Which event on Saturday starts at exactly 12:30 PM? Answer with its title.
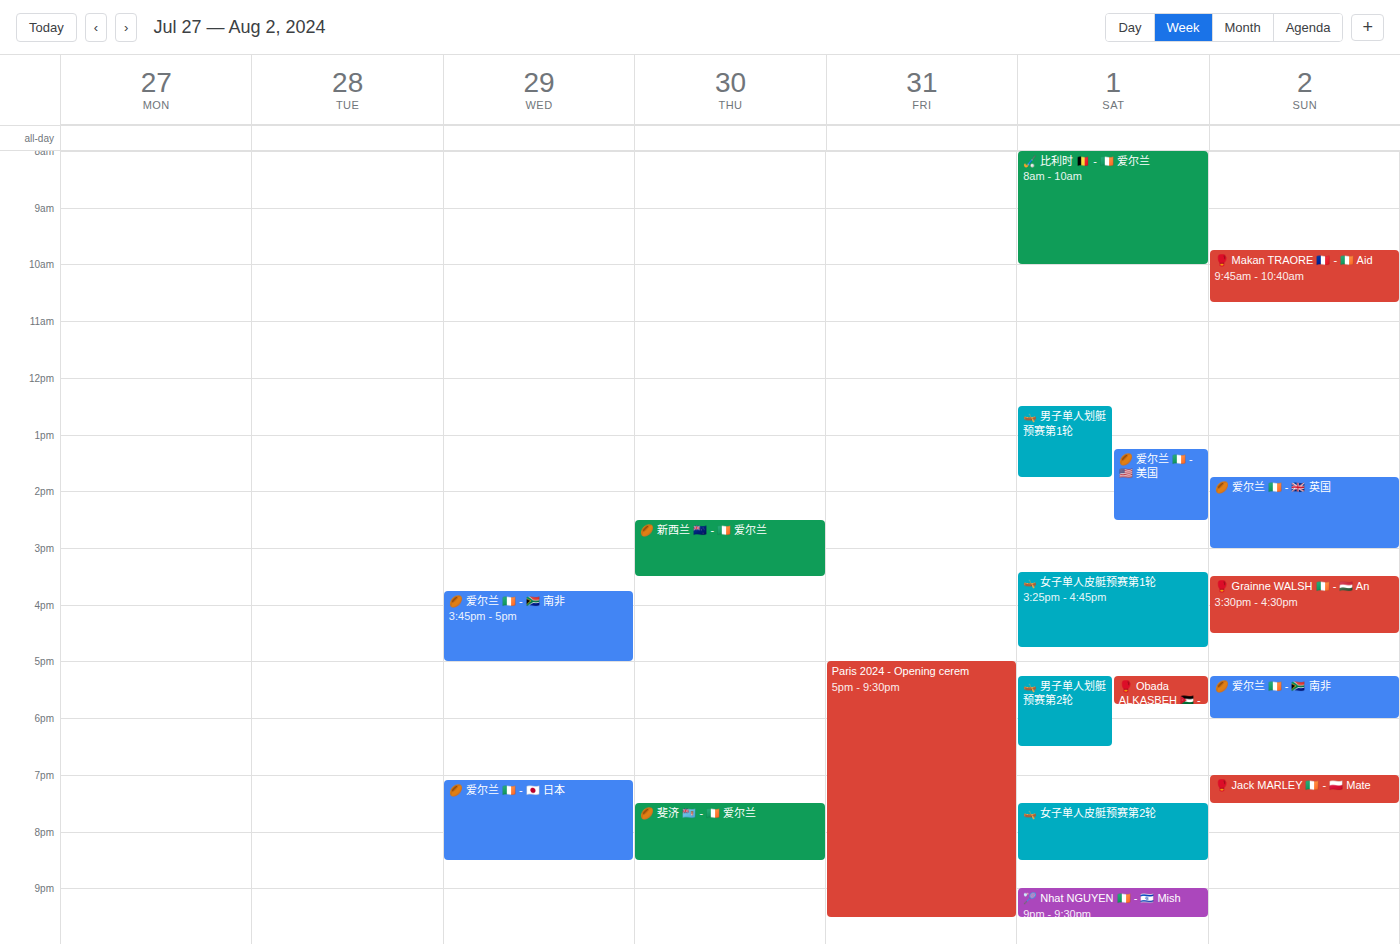
"🛶 男子单人划艇预赛第1轮"